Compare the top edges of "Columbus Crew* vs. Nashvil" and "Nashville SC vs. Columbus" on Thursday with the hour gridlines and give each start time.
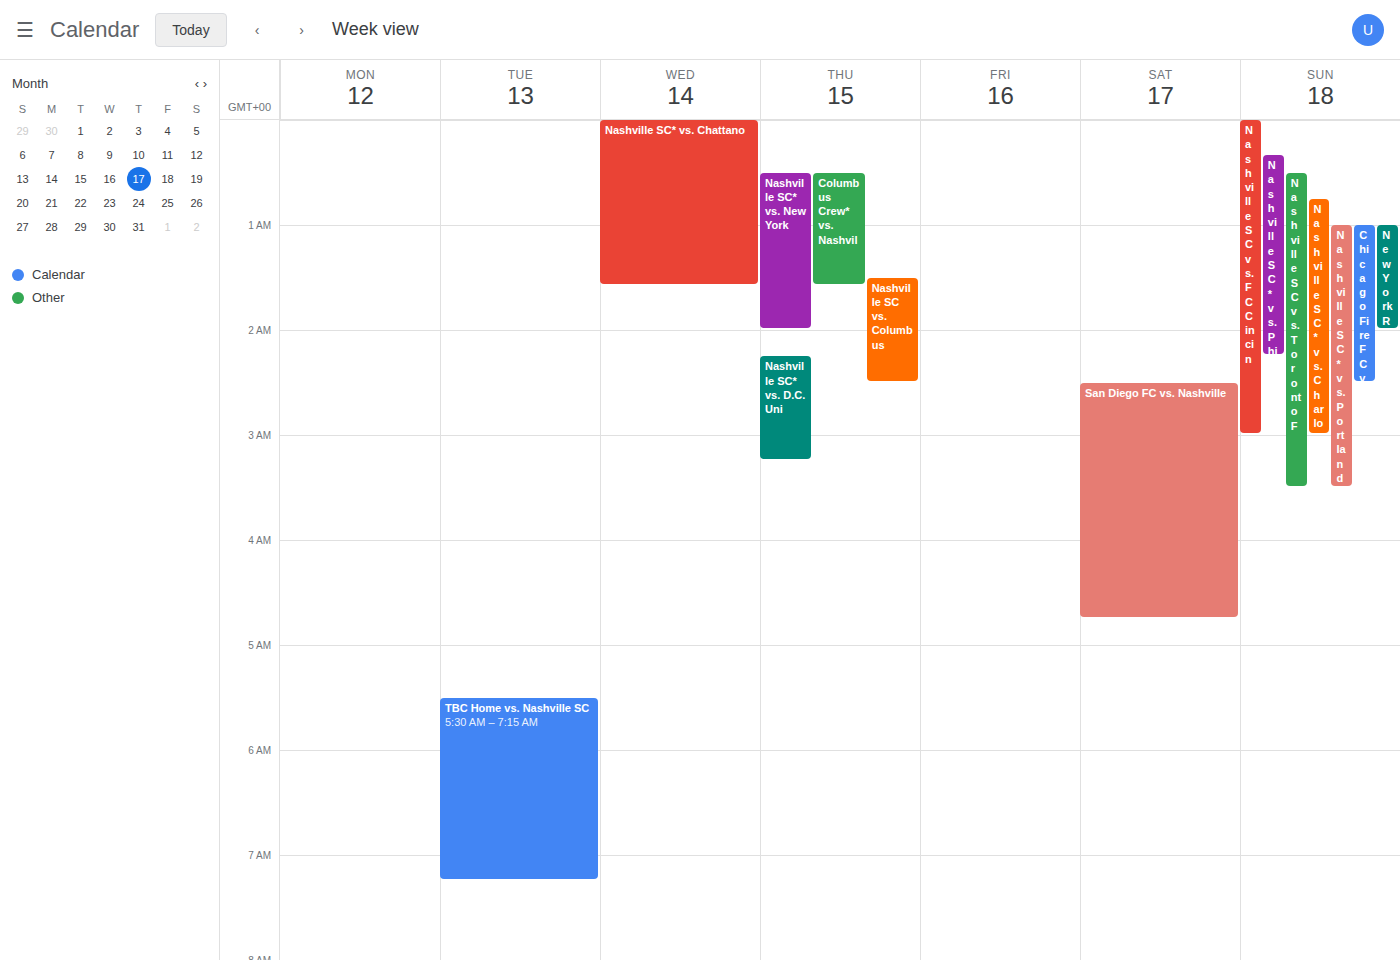
"Columbus Crew* vs. Nashvil": 12:30 AM, halfway between the 12 AM and 1 AM lines. "Nashville SC vs. Columbus": 1:30 AM, halfway between the 1 AM and 2 AM lines.